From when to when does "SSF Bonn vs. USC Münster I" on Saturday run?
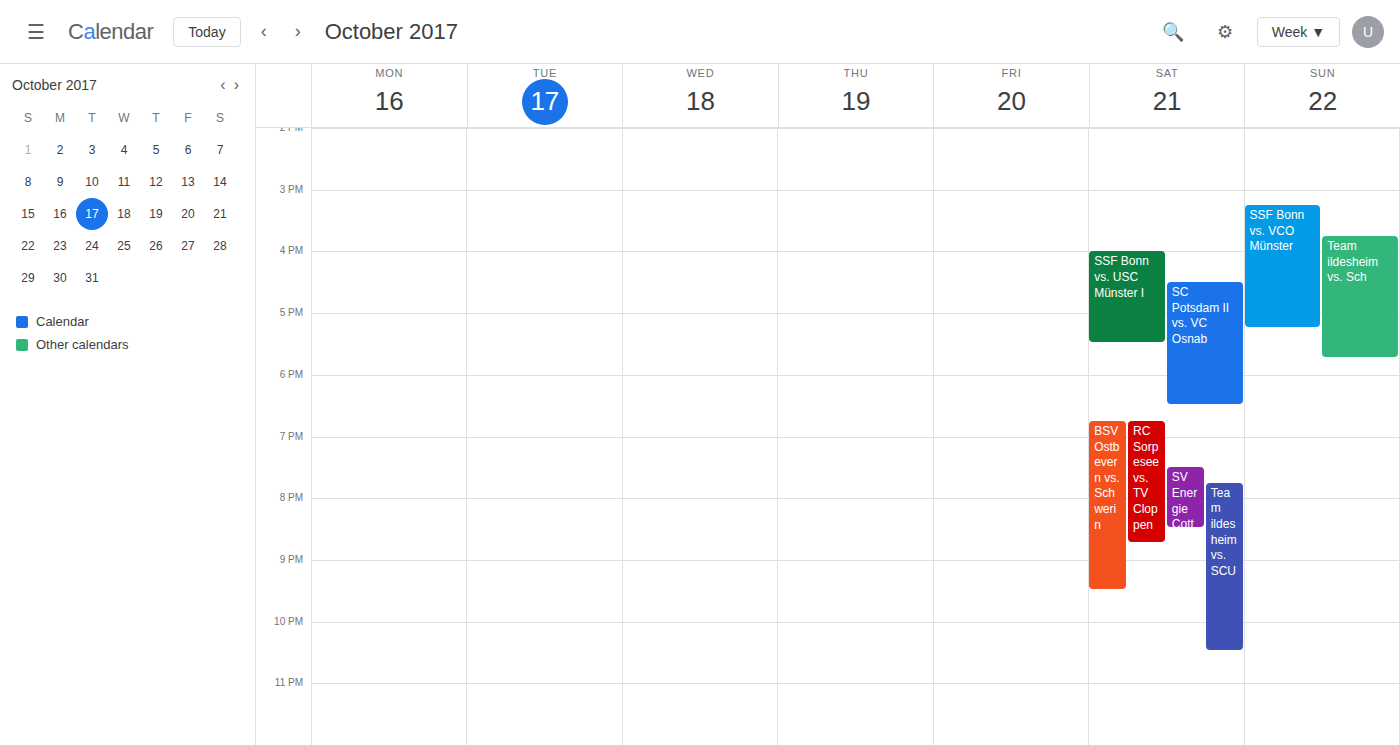
16:00 to 17:30